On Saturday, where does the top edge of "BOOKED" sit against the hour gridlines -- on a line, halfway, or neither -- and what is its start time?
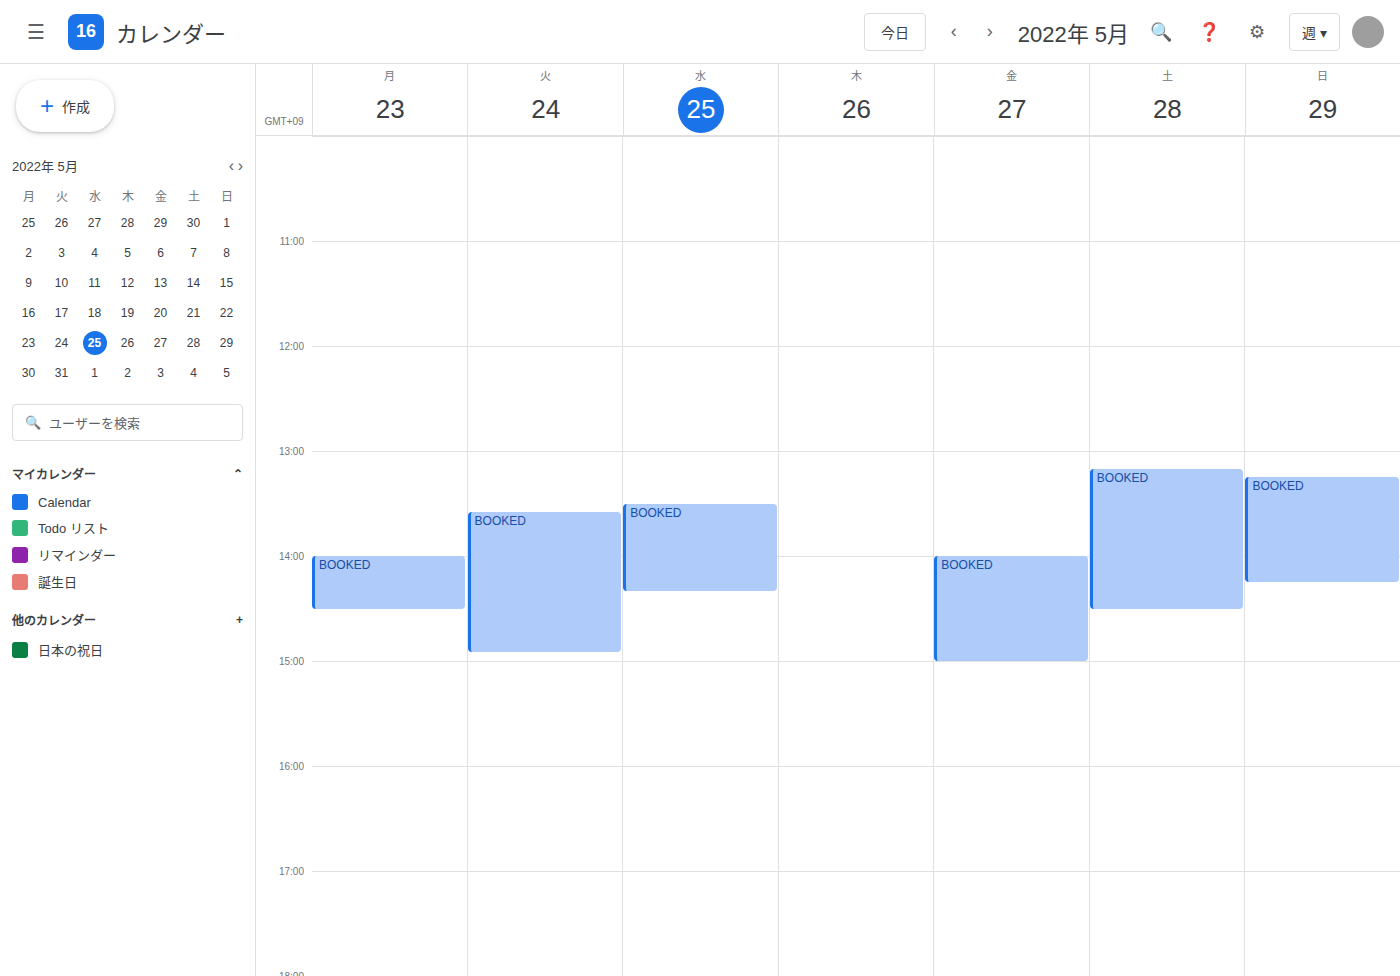
1:10 PM -- neither: 10 minutes below the 1 PM line and 50 minutes above the 2 PM line.